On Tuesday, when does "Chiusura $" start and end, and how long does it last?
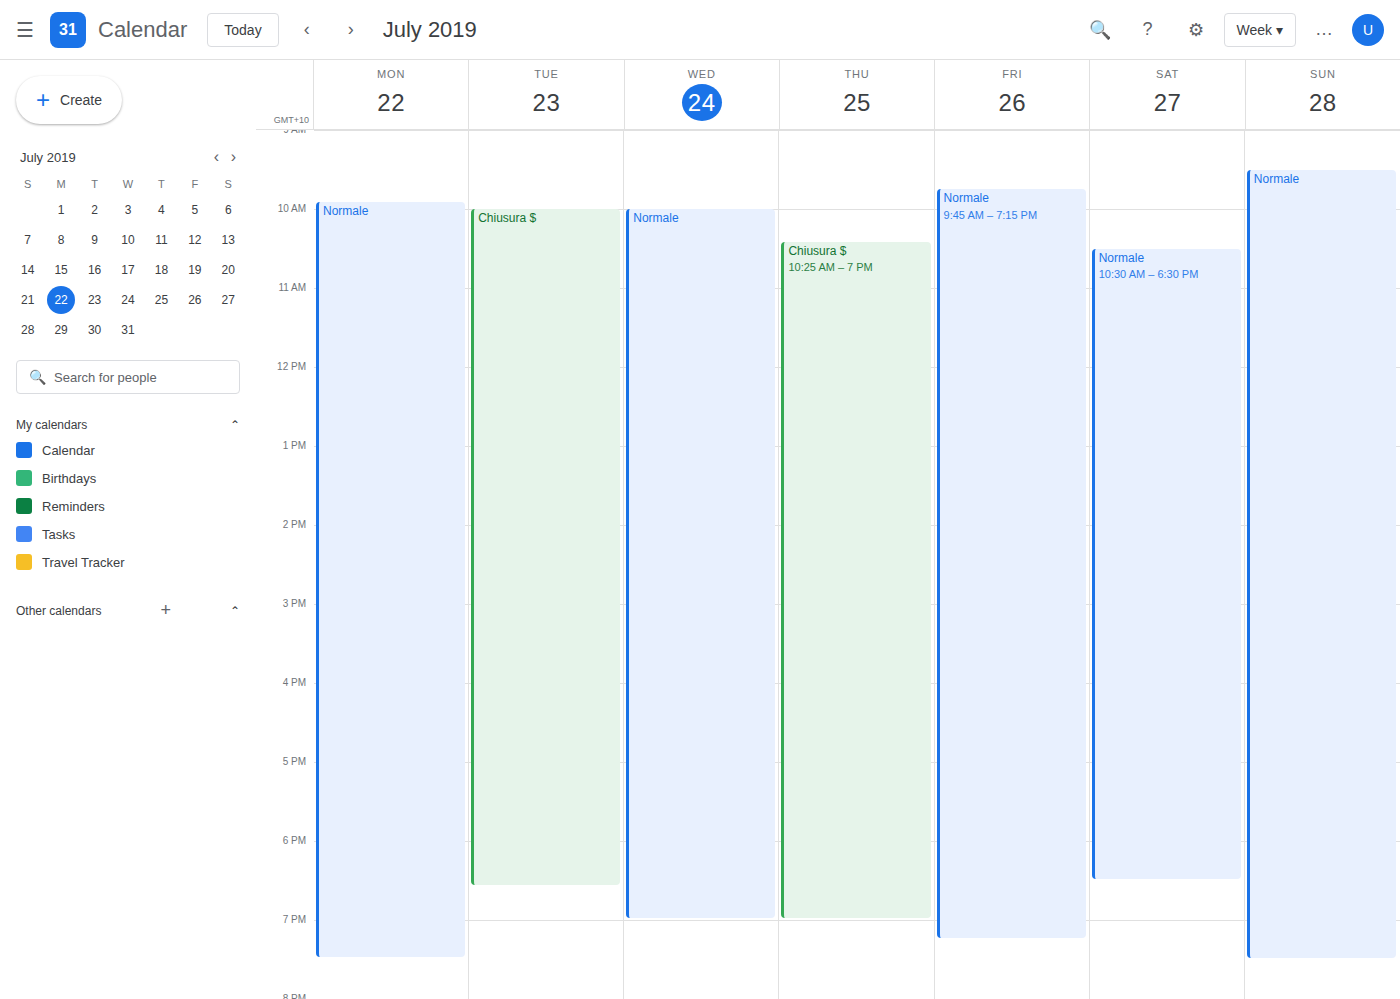
10:00 AM to 6:35 PM, 8 hours 35 minutes